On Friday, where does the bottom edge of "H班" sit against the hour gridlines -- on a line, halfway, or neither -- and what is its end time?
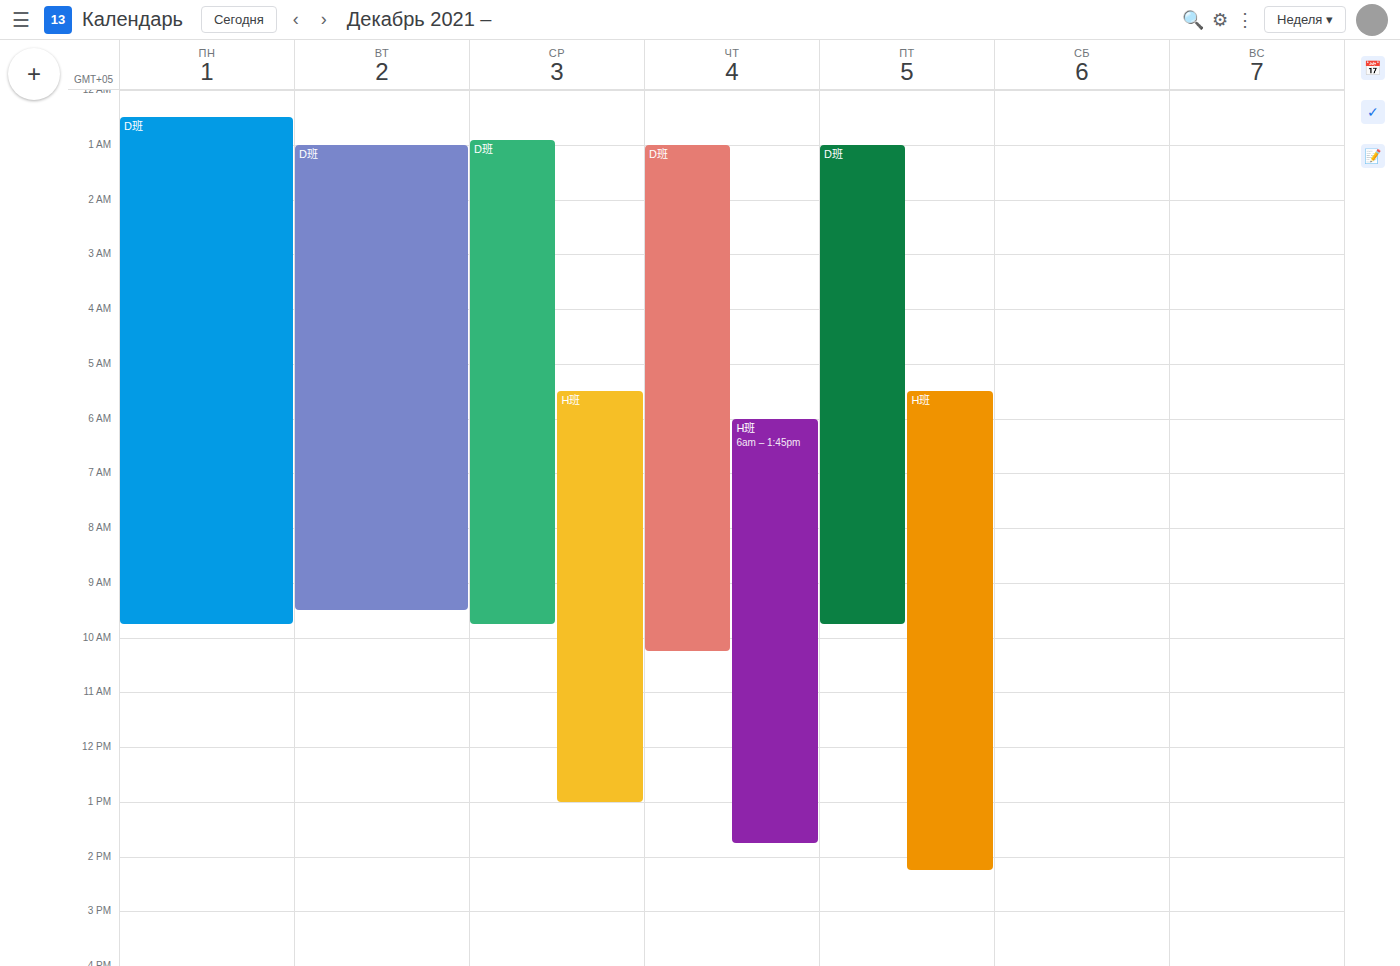
2:15 PM -- neither: a quarter of the way from the 2 PM line to the 3 PM line.